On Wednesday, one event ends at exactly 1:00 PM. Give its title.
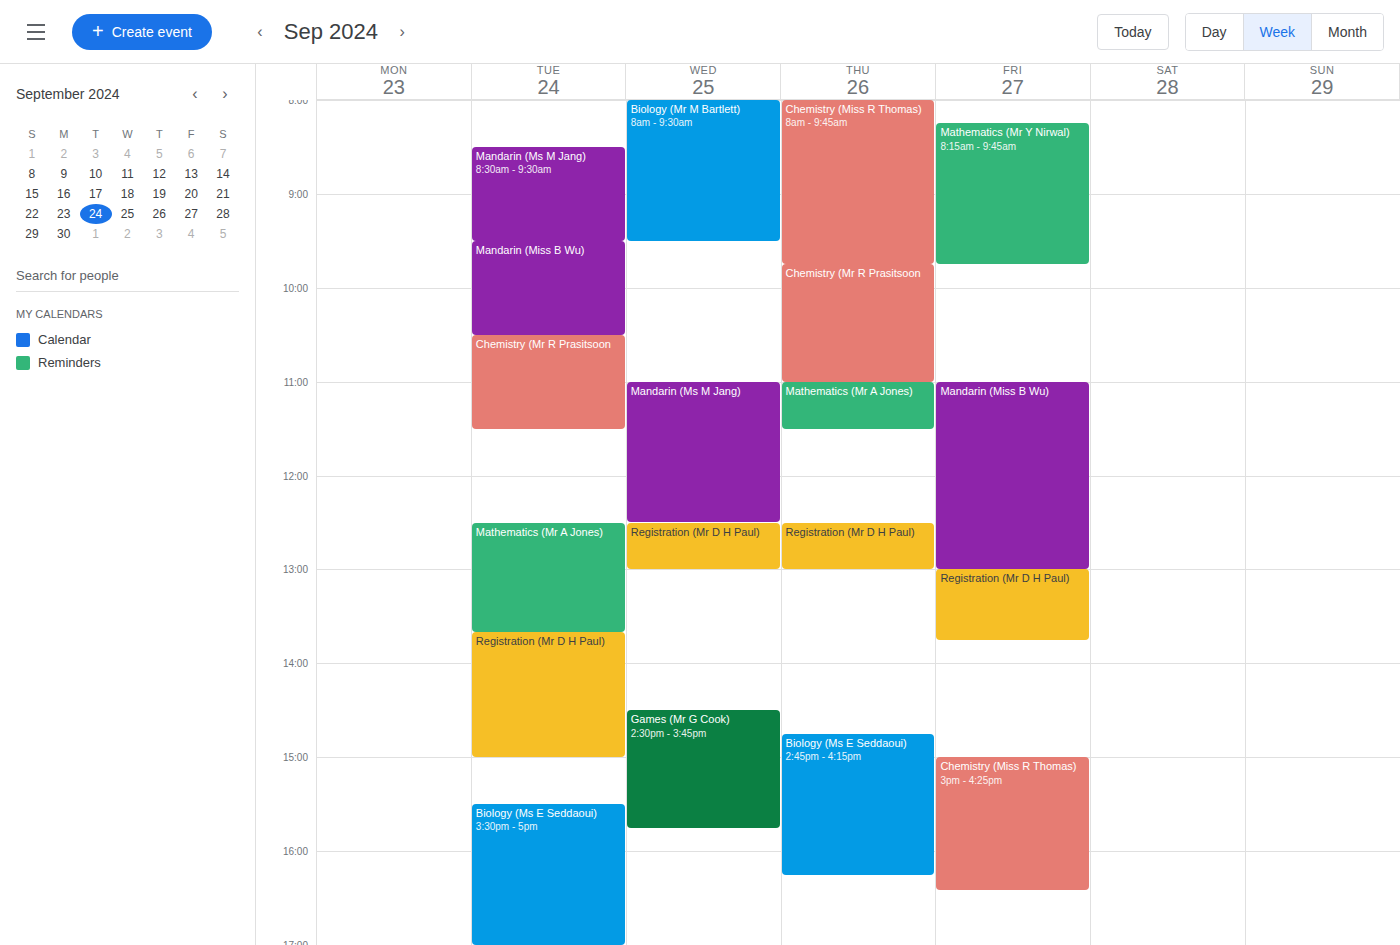
"Registration (Mr D H Paul)"